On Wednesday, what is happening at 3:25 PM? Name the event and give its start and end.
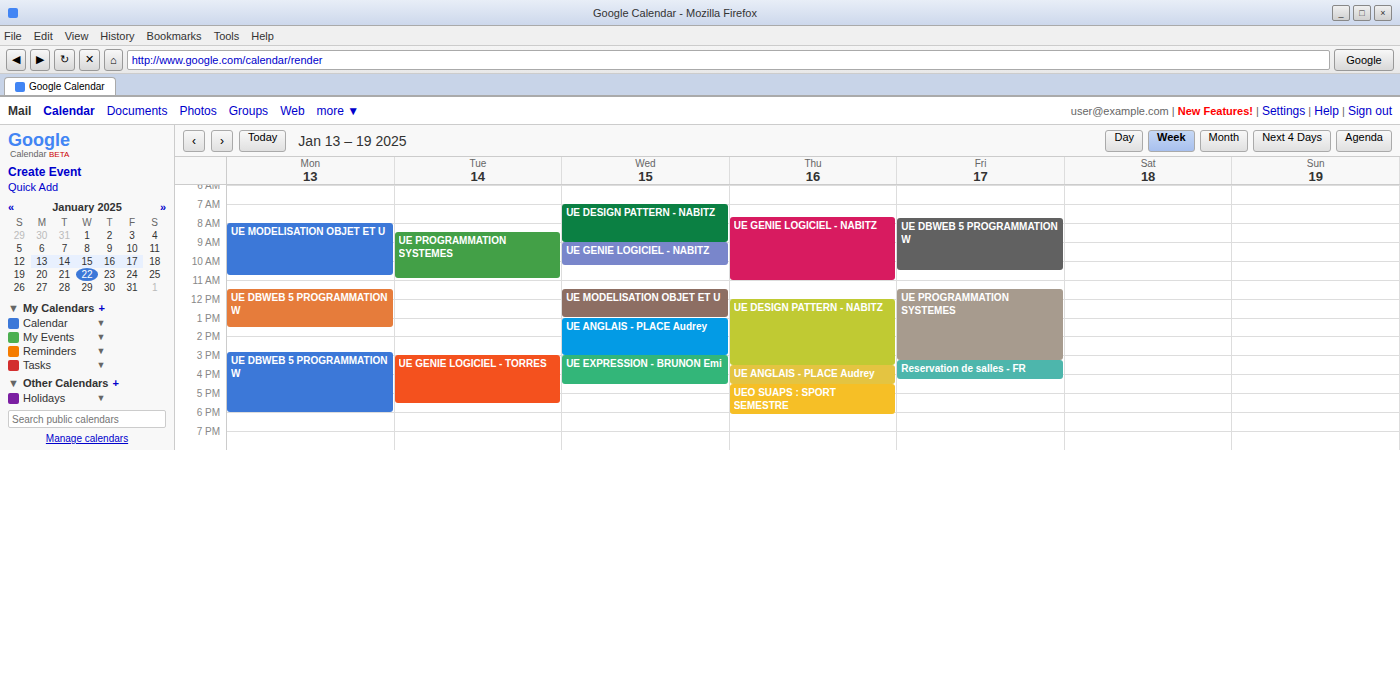
"UE EXPRESSION - BRUNON Emi", 3:00 PM to 4:30 PM